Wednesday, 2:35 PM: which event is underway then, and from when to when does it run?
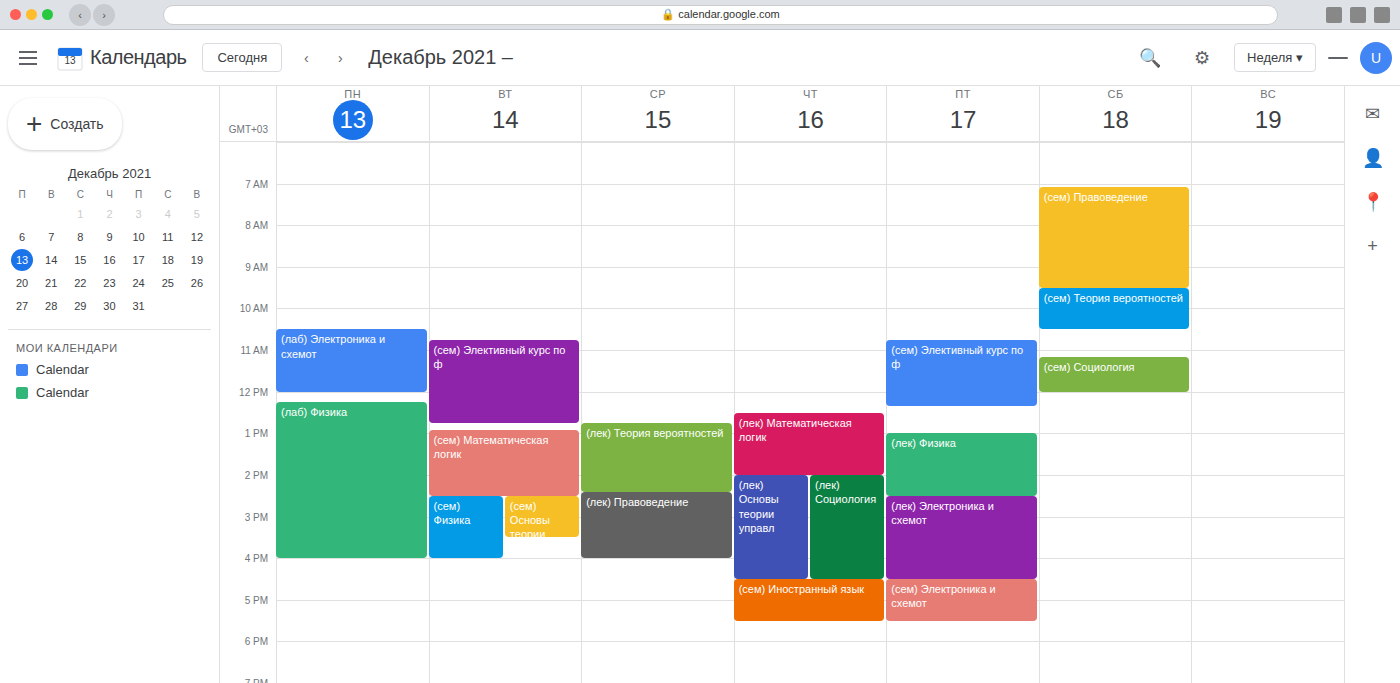
"(лек) Правоведение", 2:25 PM to 4:00 PM